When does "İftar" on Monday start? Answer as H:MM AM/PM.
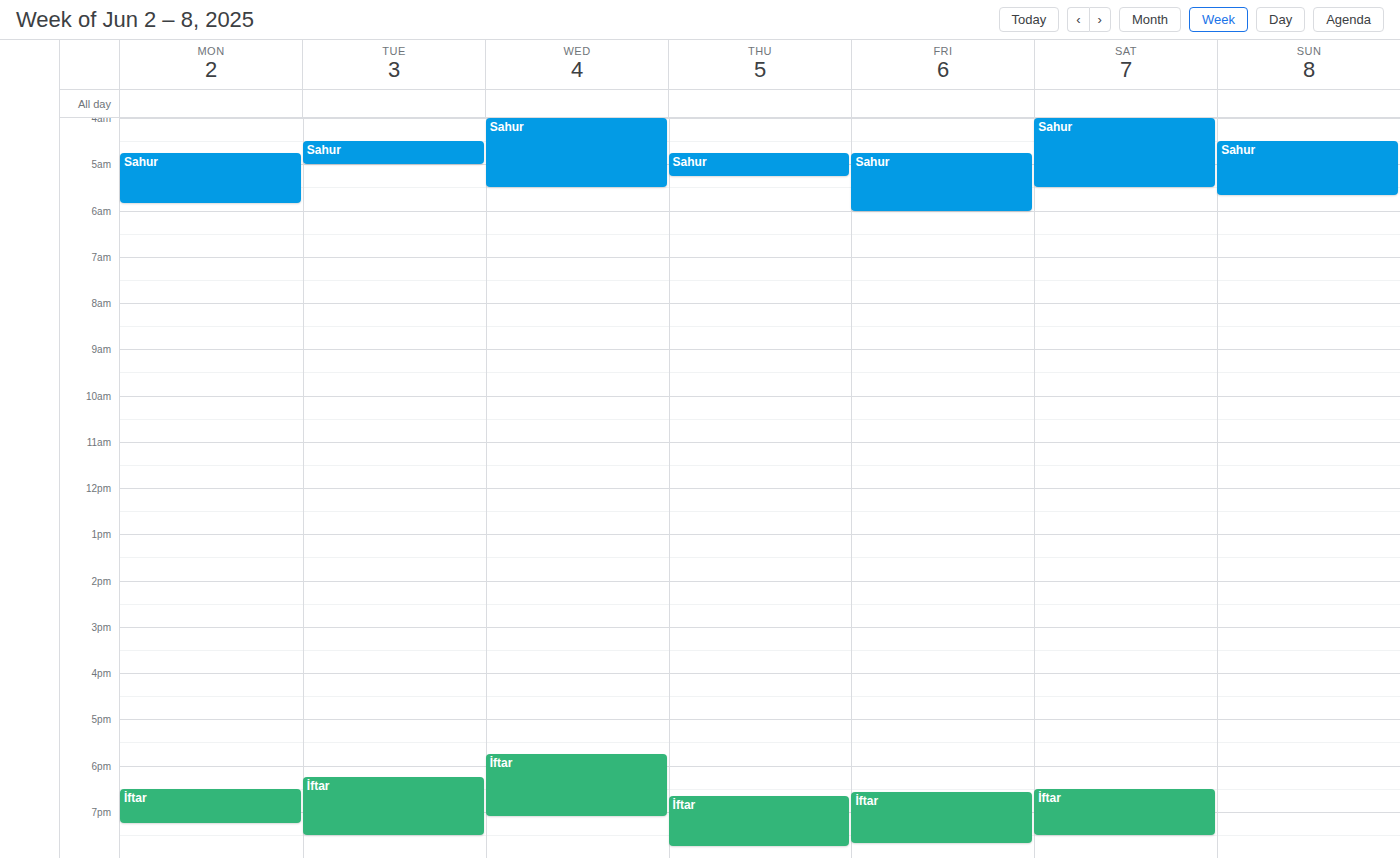
6:30 PM